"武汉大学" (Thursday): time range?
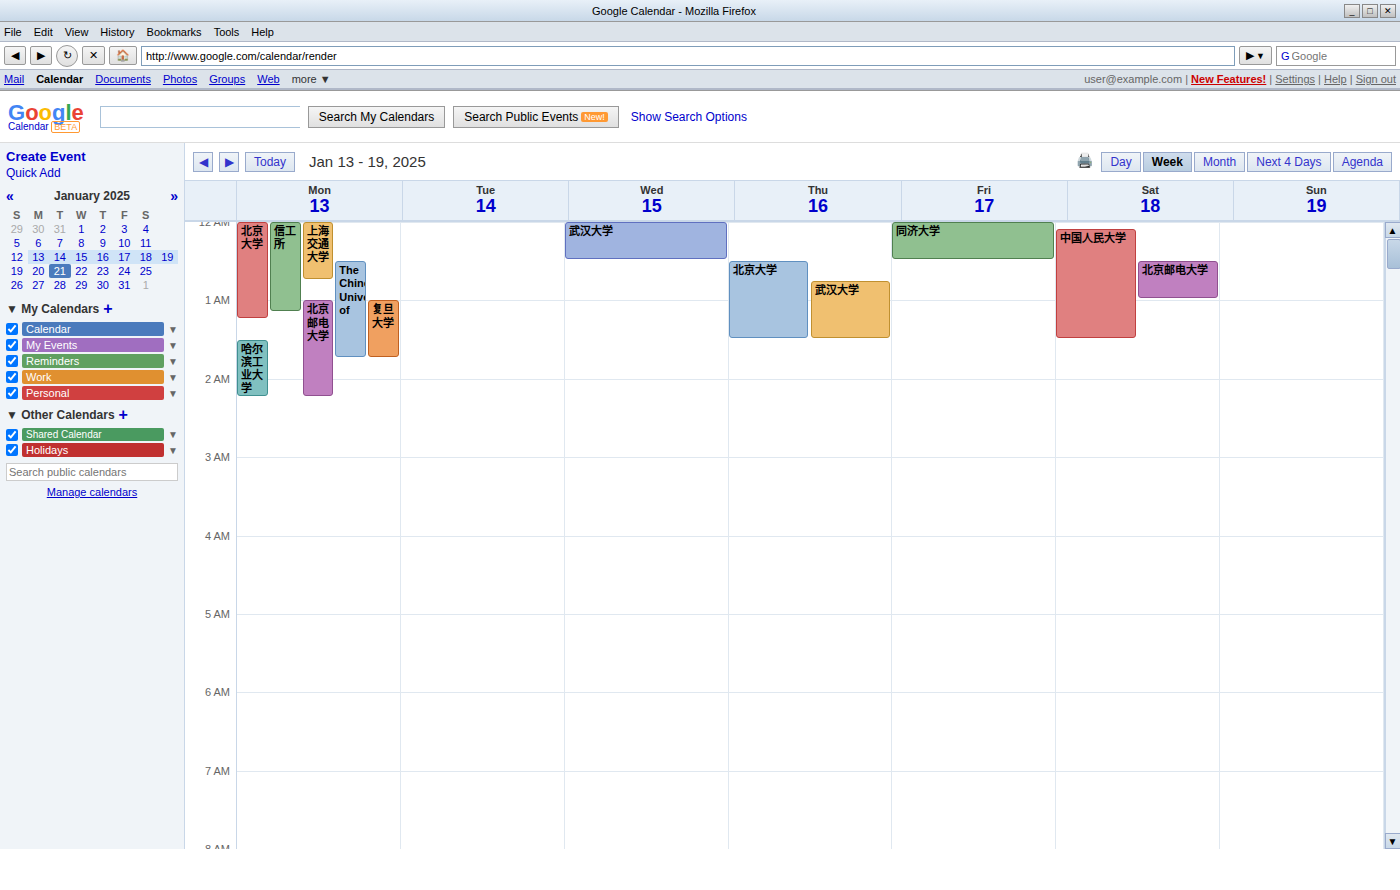
12:45 AM to 1:30 AM